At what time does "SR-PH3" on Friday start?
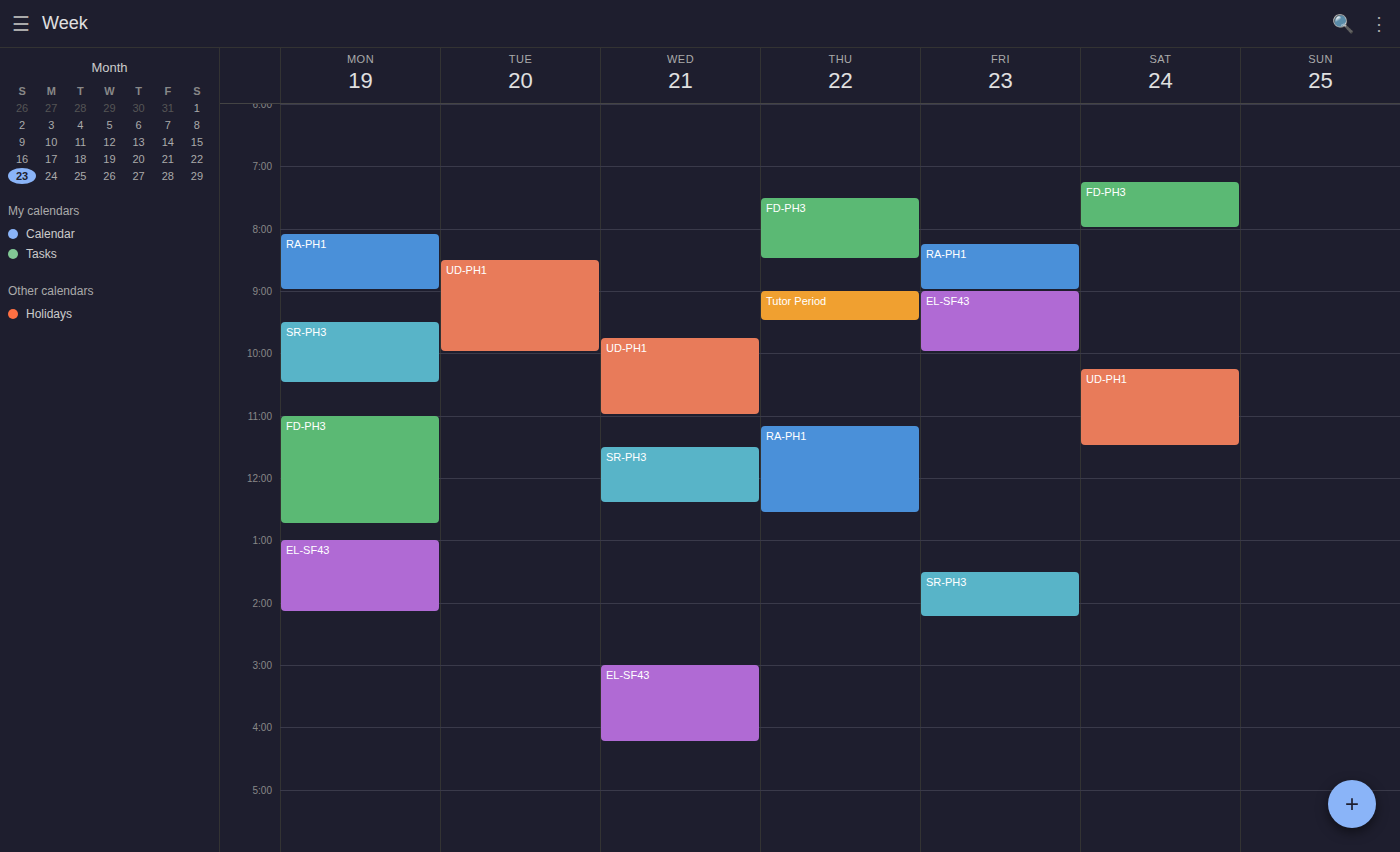
13:30